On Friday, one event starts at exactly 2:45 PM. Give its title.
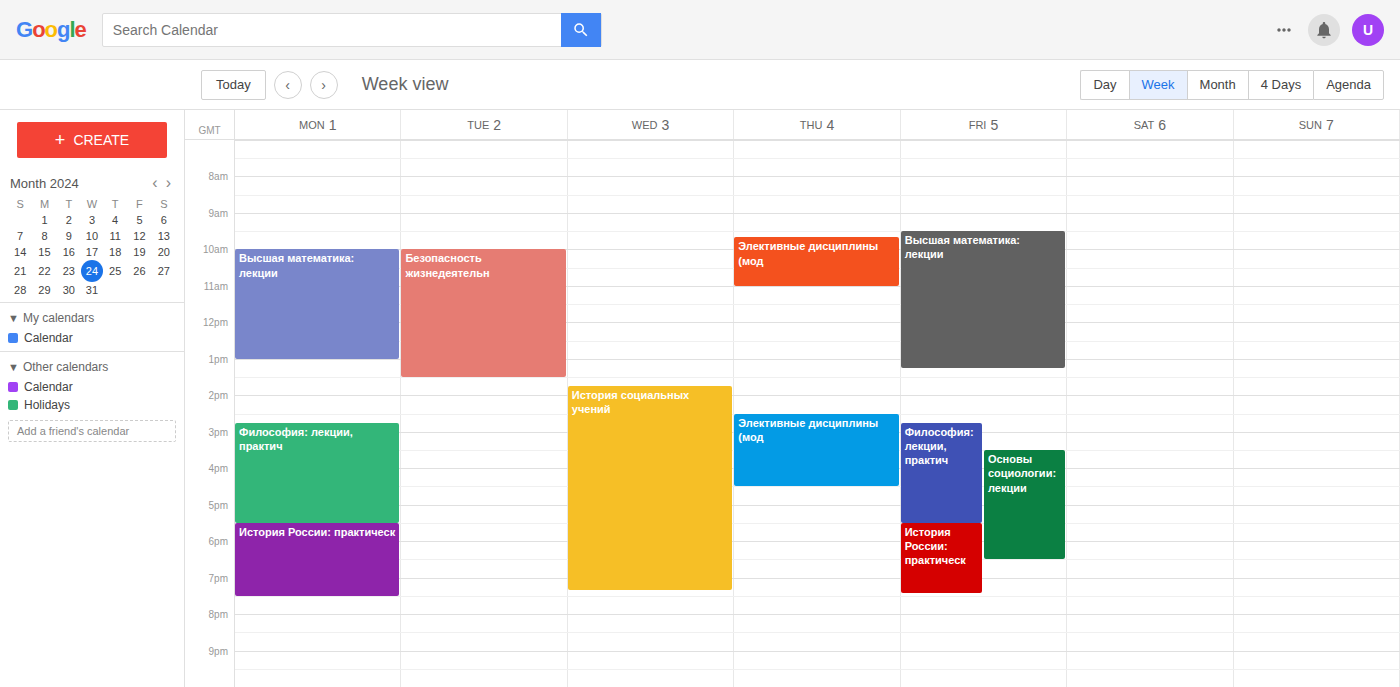
"Философия: лекции, практич"